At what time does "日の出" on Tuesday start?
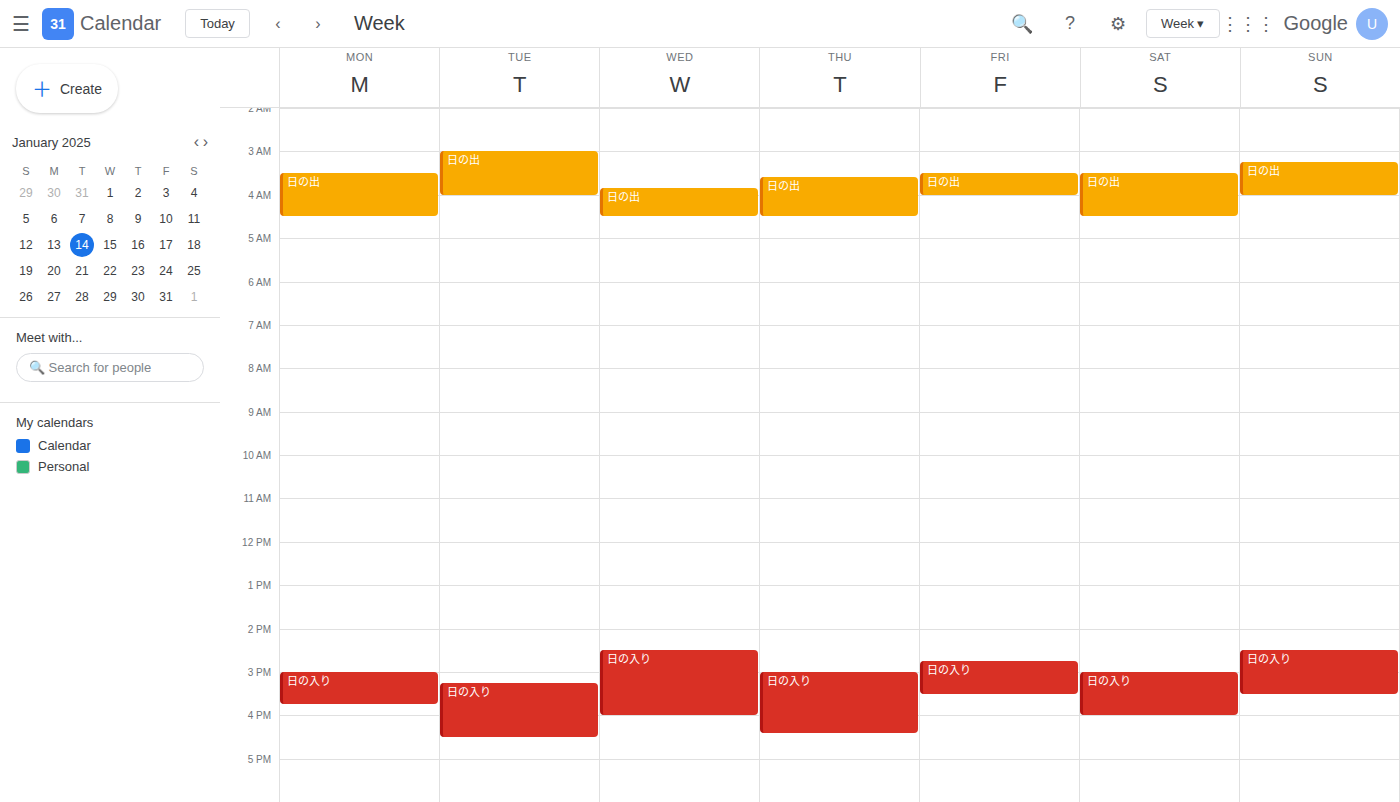
3:00 AM